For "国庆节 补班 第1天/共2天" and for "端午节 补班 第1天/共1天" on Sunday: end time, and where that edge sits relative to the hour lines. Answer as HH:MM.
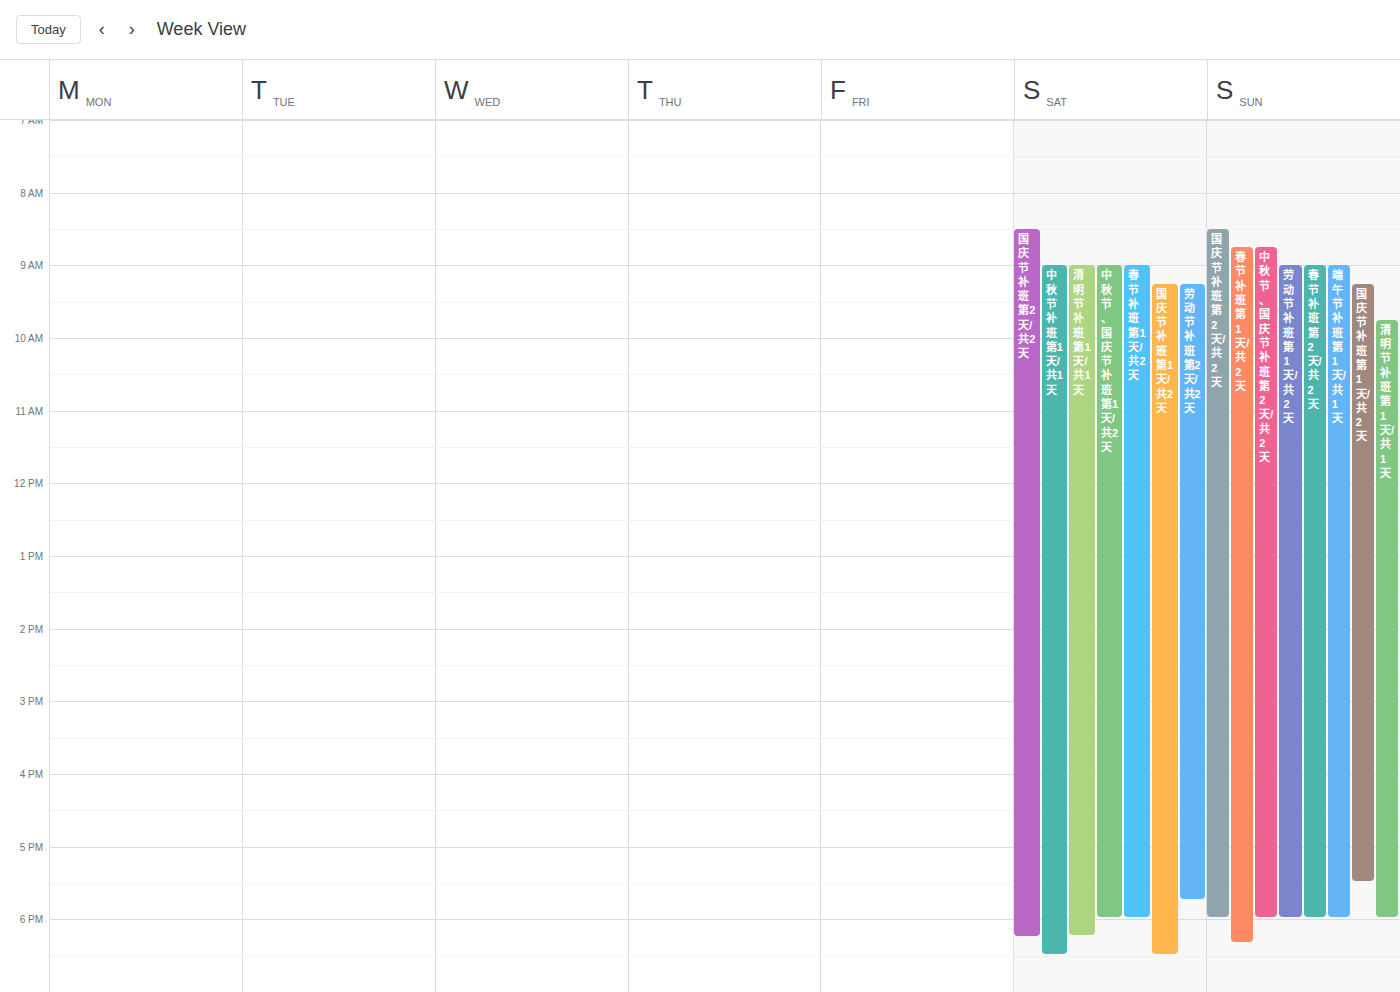
"国庆节 补班 第1天/共2天": 17:30, halfway between the 17:00 and 18:00 lines. "端午节 补班 第1天/共1天": 18:00, exactly on the 18:00 line.